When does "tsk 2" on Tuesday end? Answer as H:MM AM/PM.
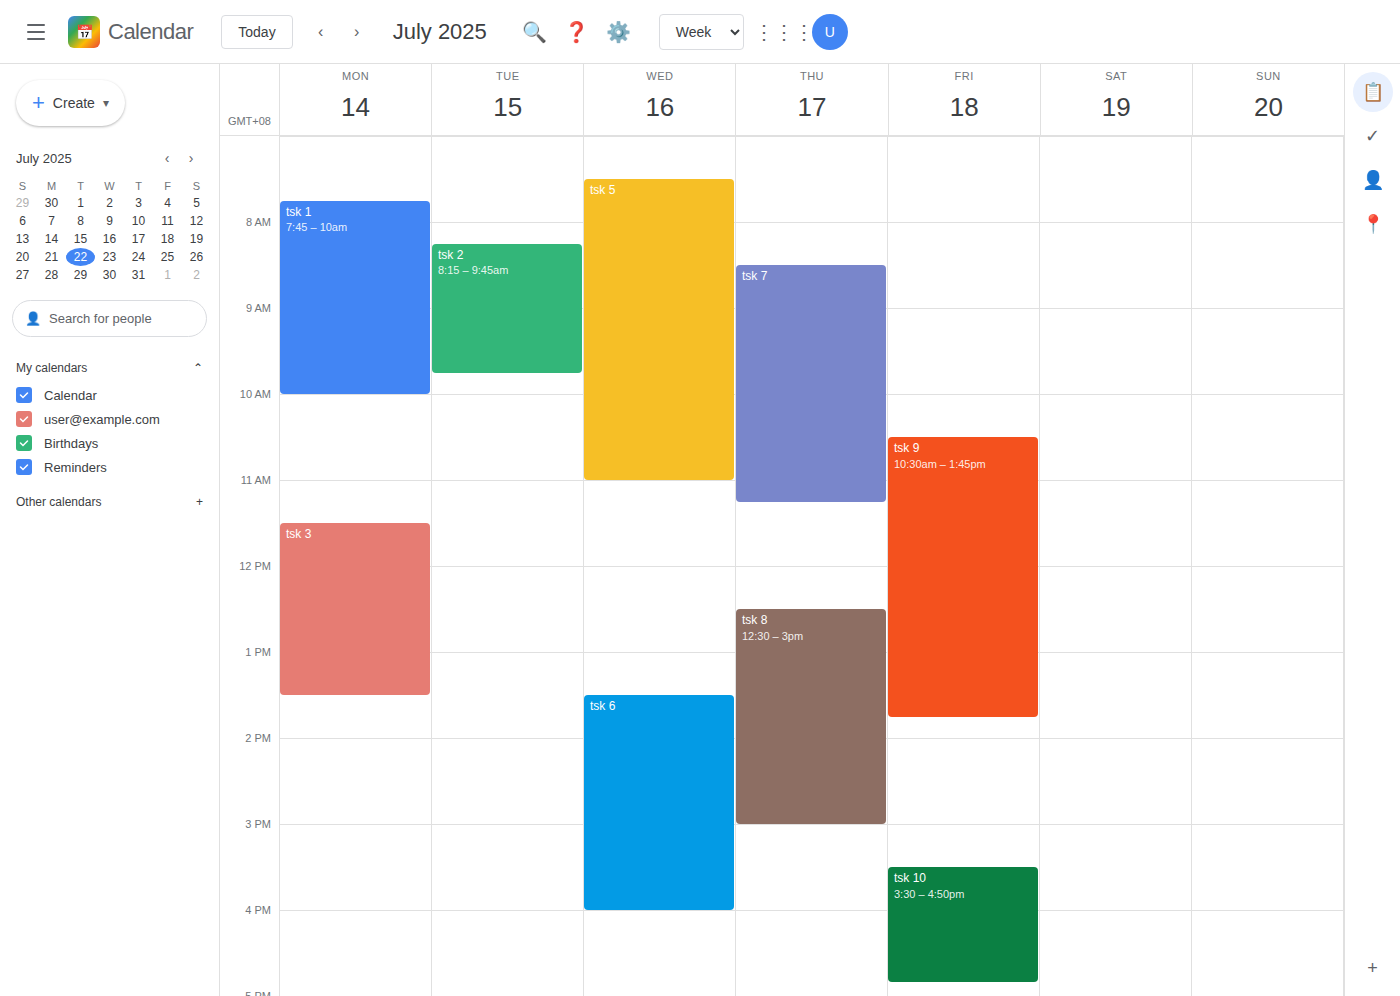
9:45 AM